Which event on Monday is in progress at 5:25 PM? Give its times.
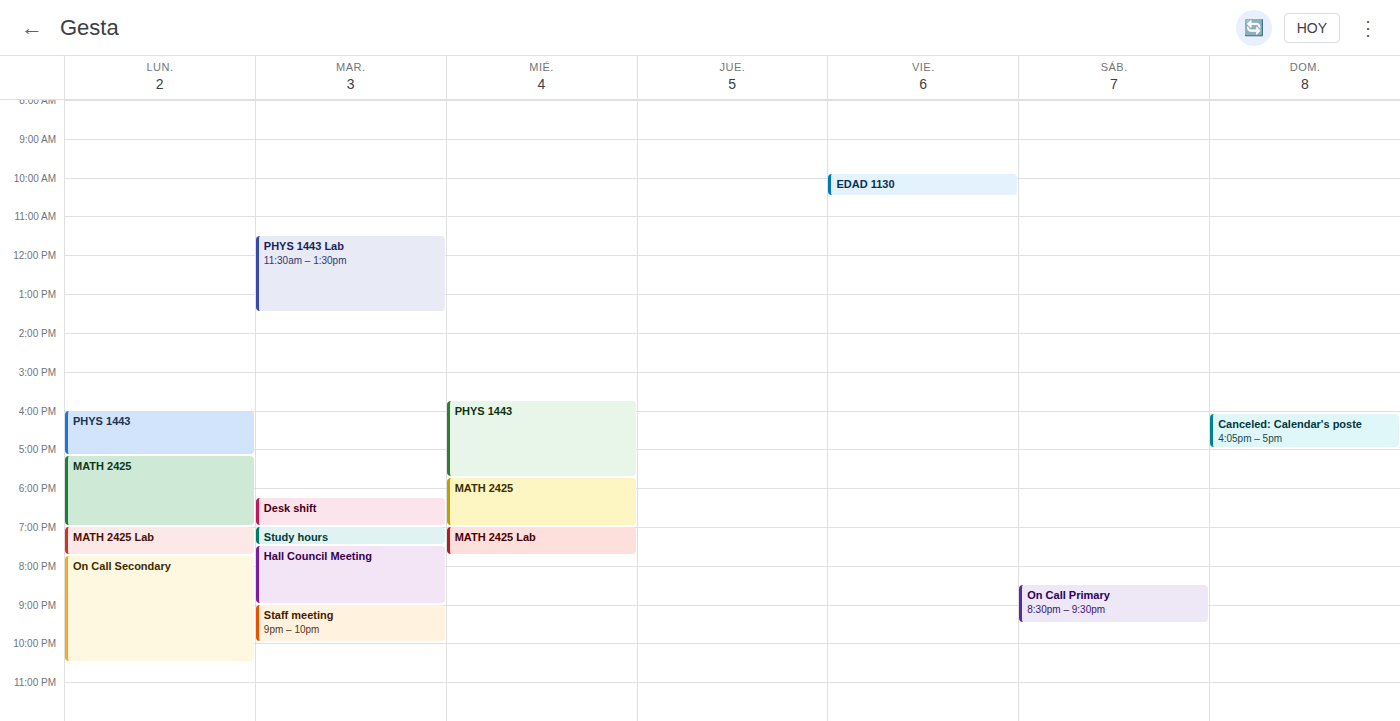
"MATH 2425", 5:10 PM to 7:00 PM